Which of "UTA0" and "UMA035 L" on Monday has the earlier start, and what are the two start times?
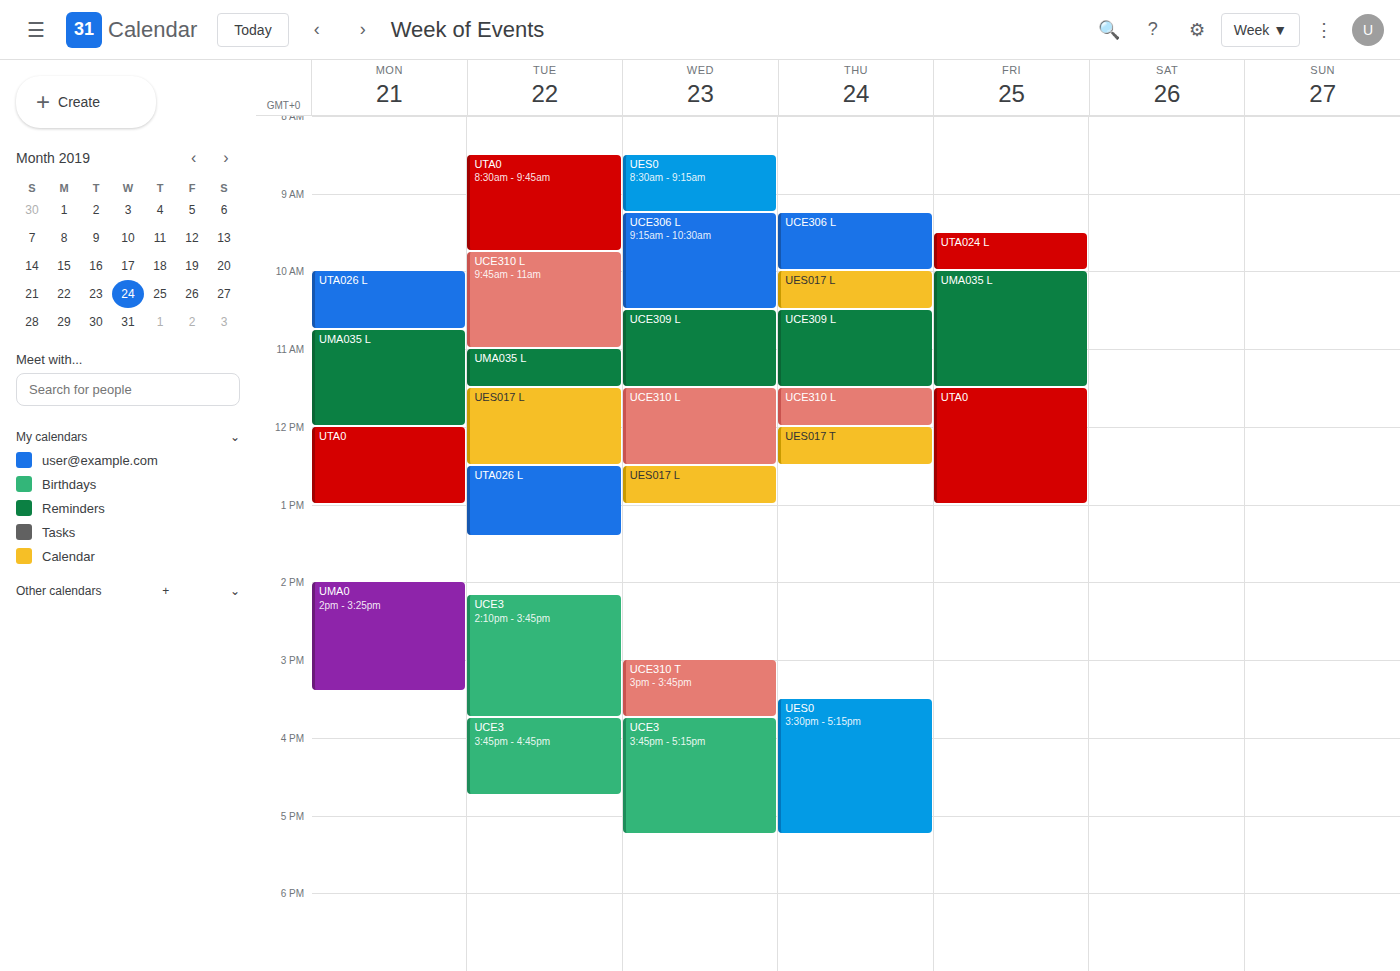
"UMA035 L" 10:45 AM; "UTA0" 12:00 PM.